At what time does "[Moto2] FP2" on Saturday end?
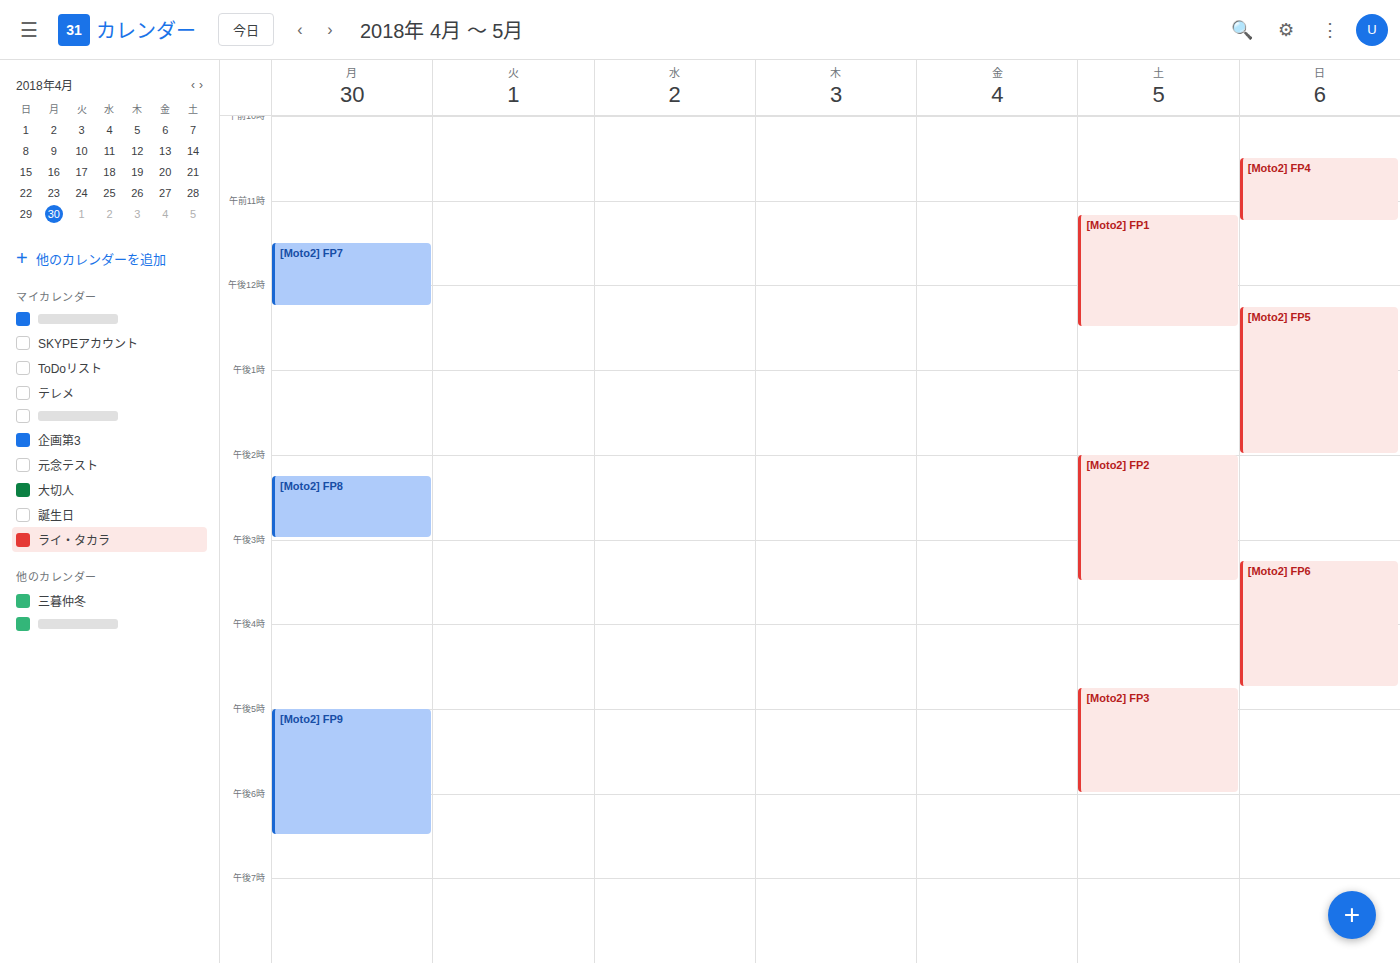
3:30 PM